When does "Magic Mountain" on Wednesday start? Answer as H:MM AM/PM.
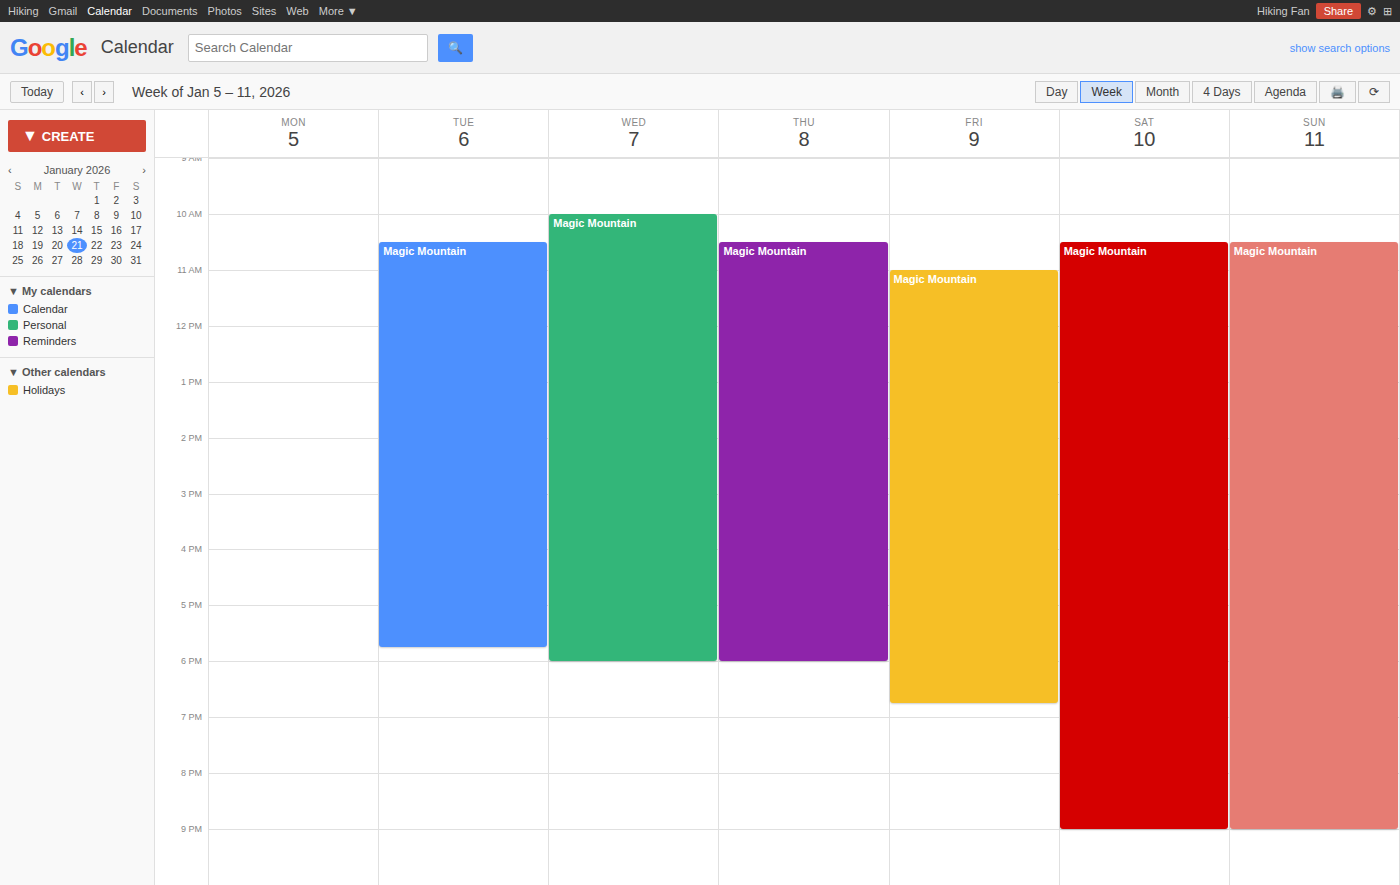
10:00 AM